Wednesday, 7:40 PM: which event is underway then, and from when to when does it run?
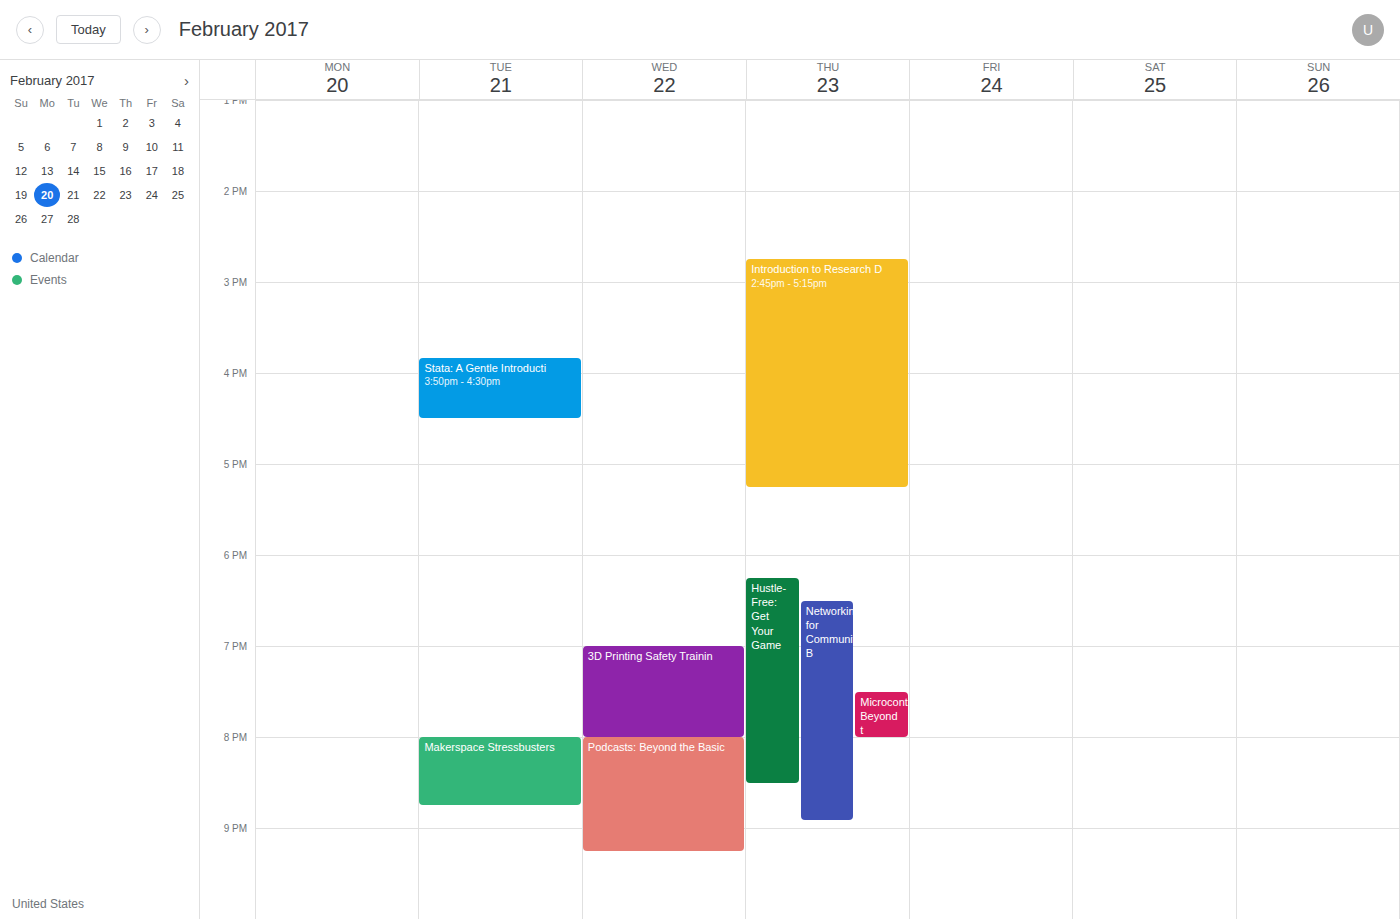
"3D Printing Safety Trainin", 7:00 PM to 8:00 PM